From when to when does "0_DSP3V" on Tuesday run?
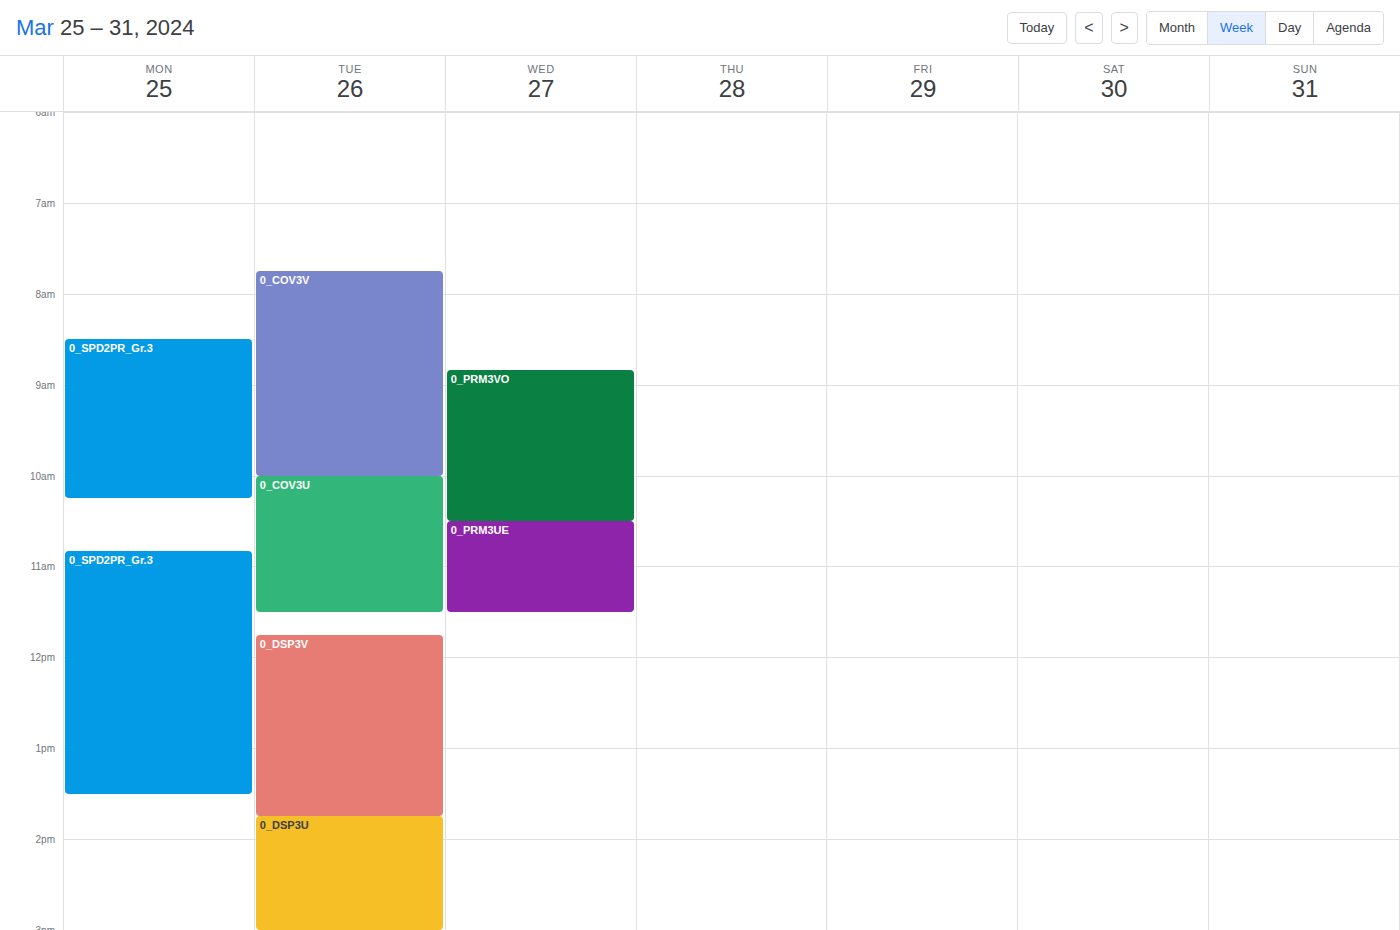
11:45 AM to 1:45 PM